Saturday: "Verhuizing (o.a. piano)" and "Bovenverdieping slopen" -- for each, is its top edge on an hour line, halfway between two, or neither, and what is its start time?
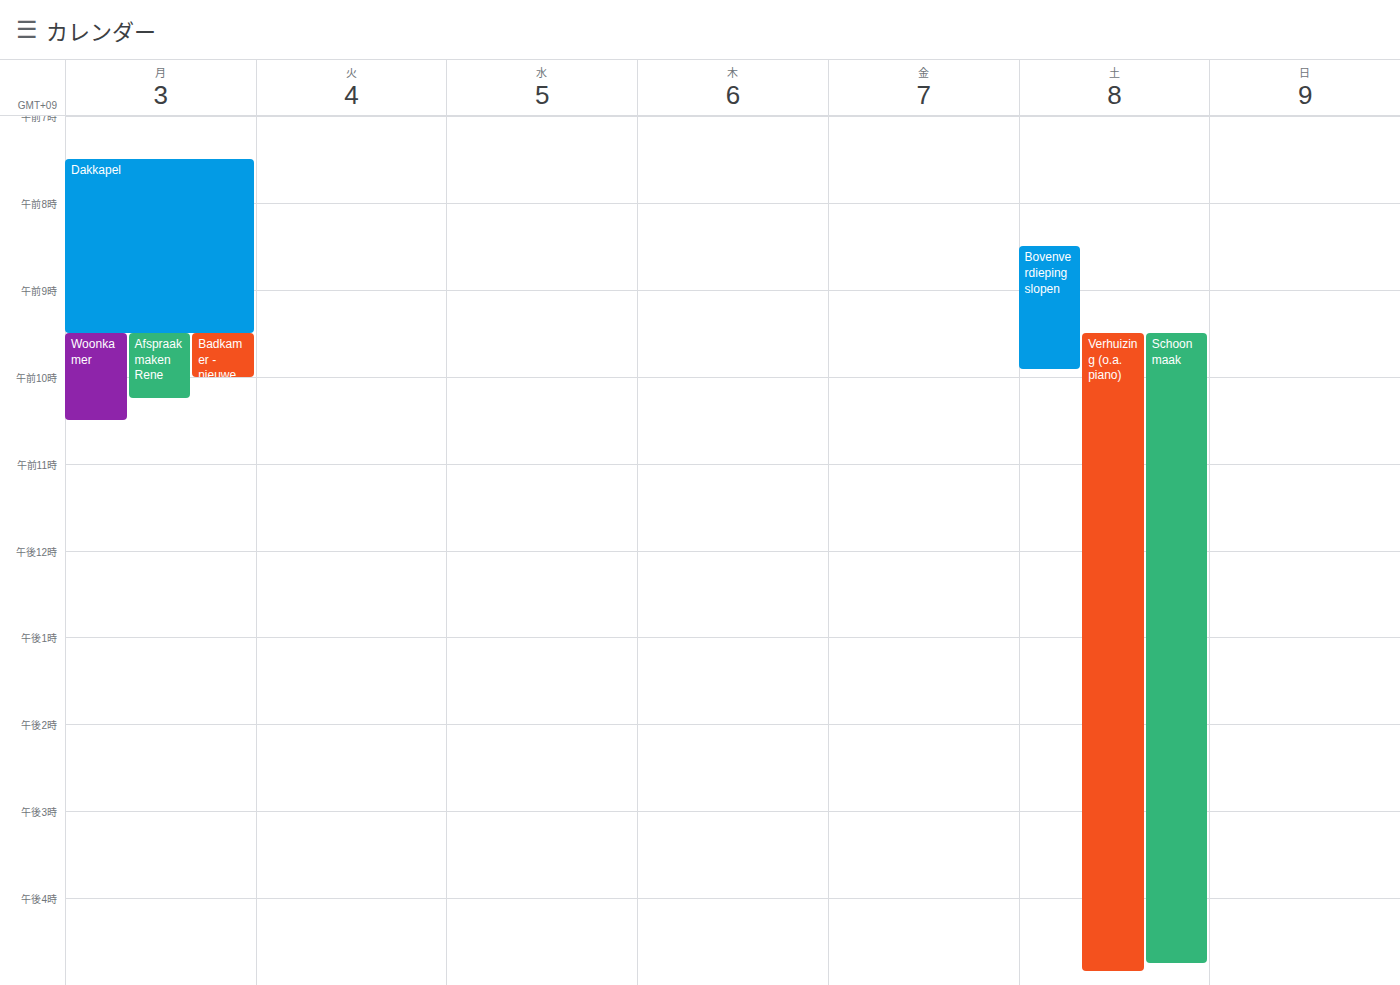
"Verhuizing (o.a. piano)": 9:30 AM, halfway between the 9 AM and 10 AM lines. "Bovenverdieping slopen": 8:30 AM, halfway between the 8 AM and 9 AM lines.